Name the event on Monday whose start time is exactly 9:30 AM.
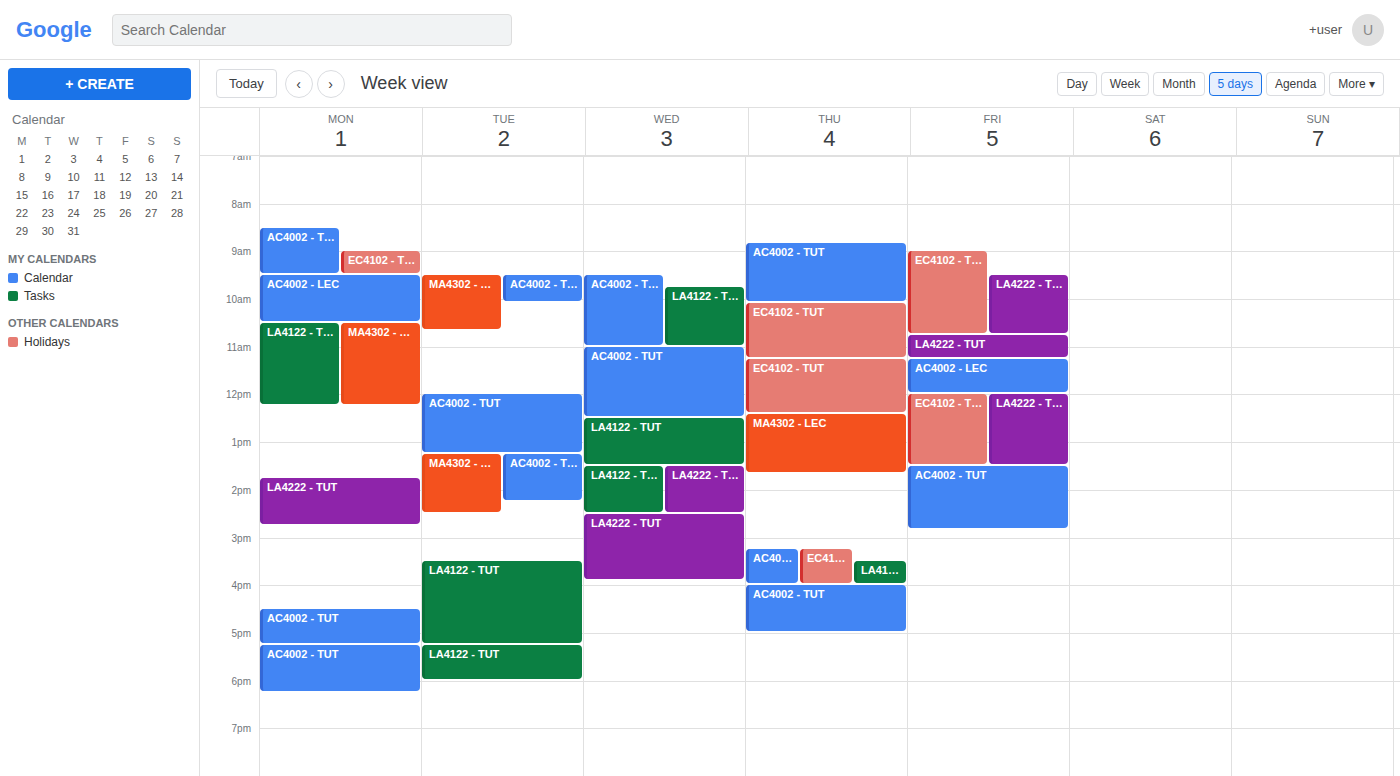
"AC4002 - LEC"